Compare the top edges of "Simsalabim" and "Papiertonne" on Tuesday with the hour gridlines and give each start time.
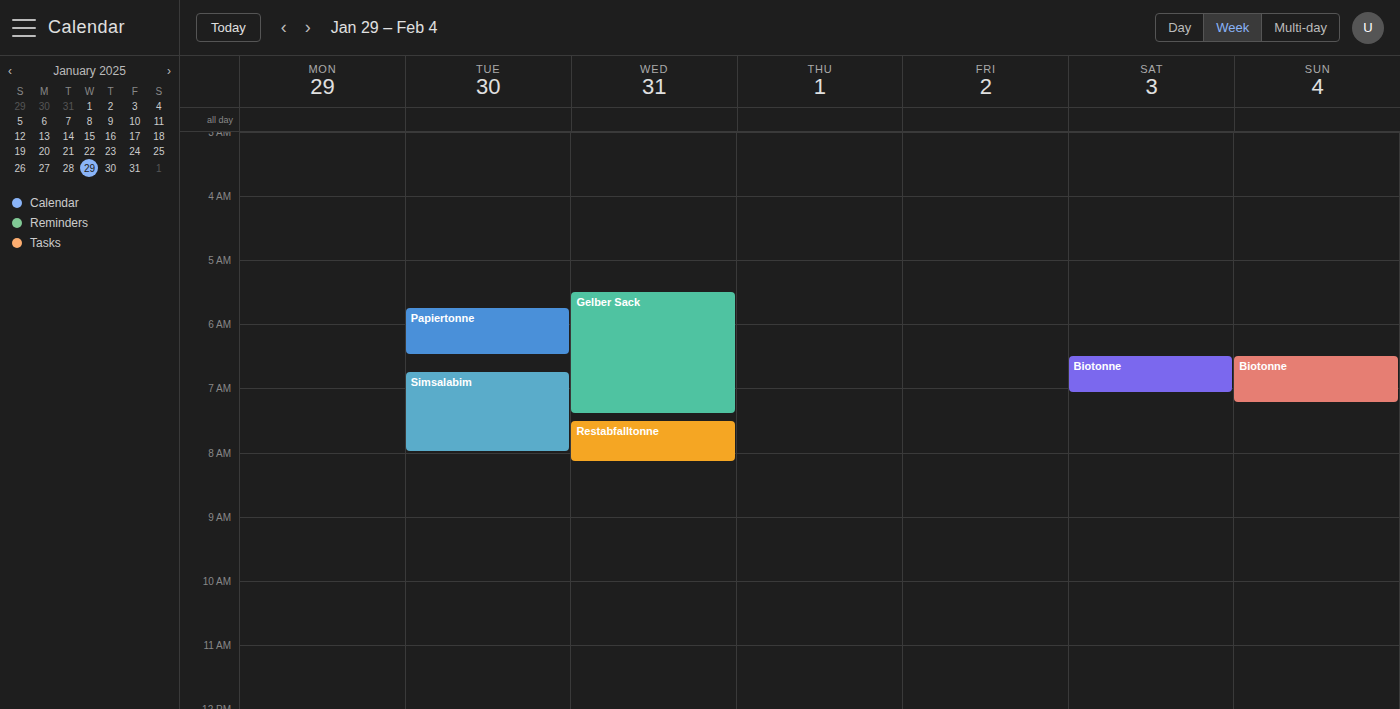
"Simsalabim": 6:45 AM, neither: three quarters of the way from the 6 AM line to the 7 AM line. "Papiertonne": 5:45 AM, neither: three quarters of the way from the 5 AM line to the 6 AM line.